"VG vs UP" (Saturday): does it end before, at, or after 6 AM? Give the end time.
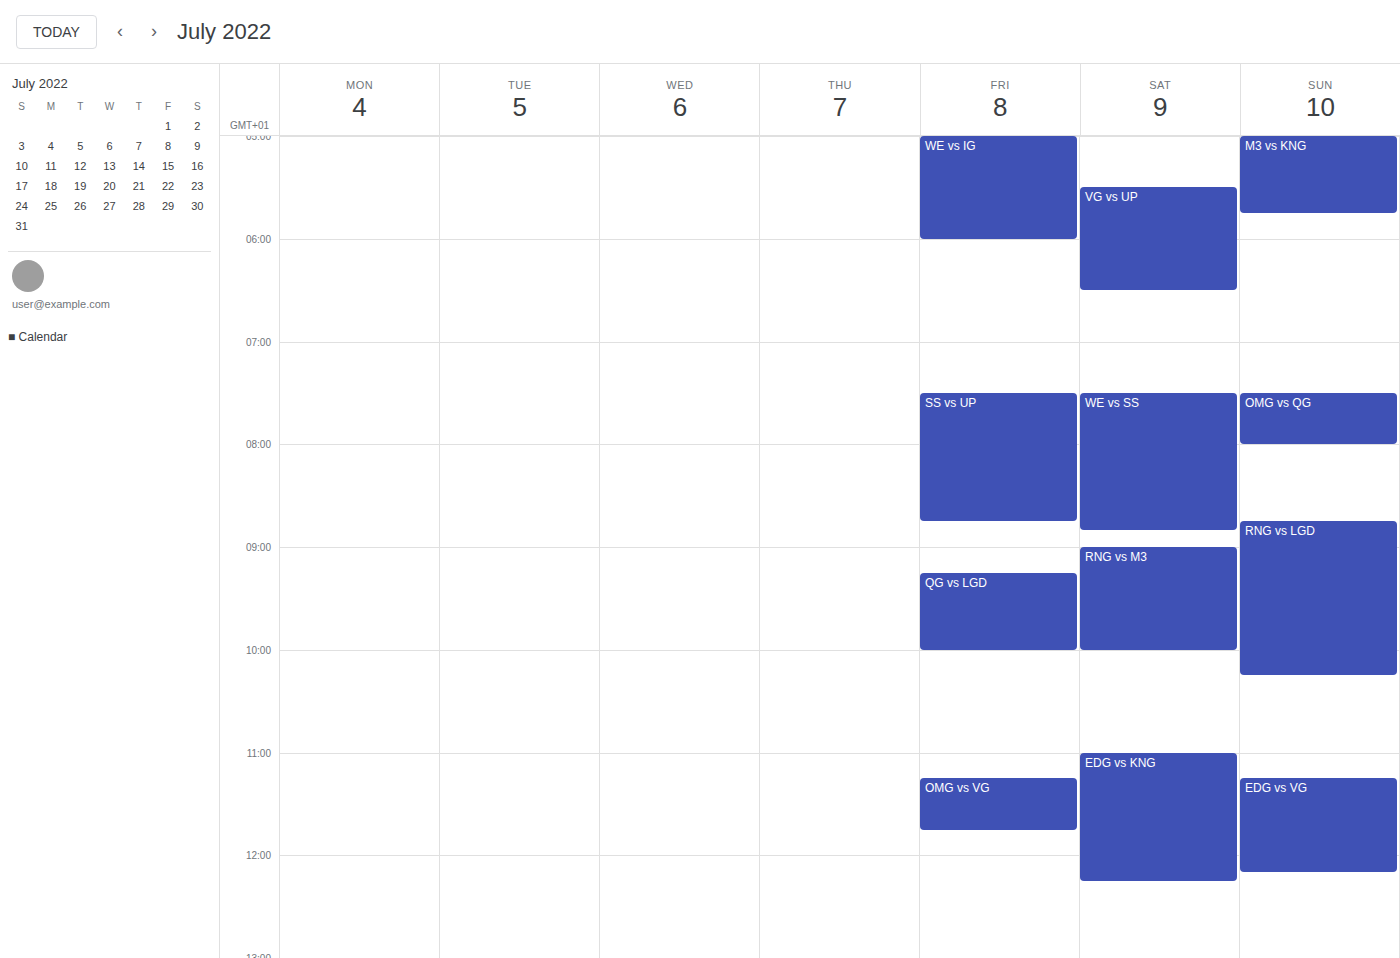
6:30 AM -- after 6 AM, 30 minutes below the 6 AM line.